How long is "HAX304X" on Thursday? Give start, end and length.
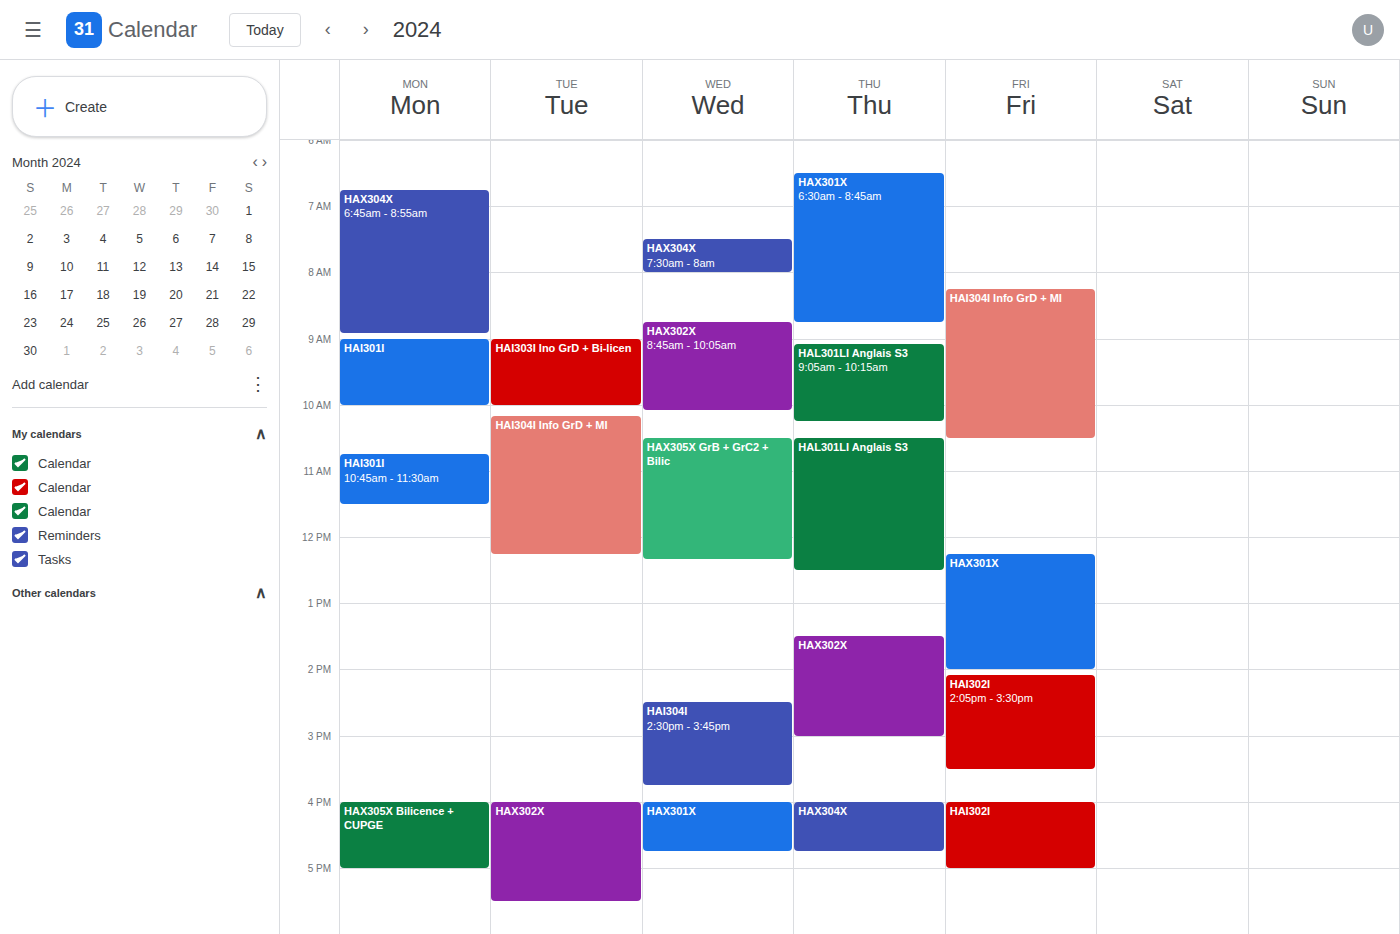
4:00 PM to 4:45 PM, 45 minutes